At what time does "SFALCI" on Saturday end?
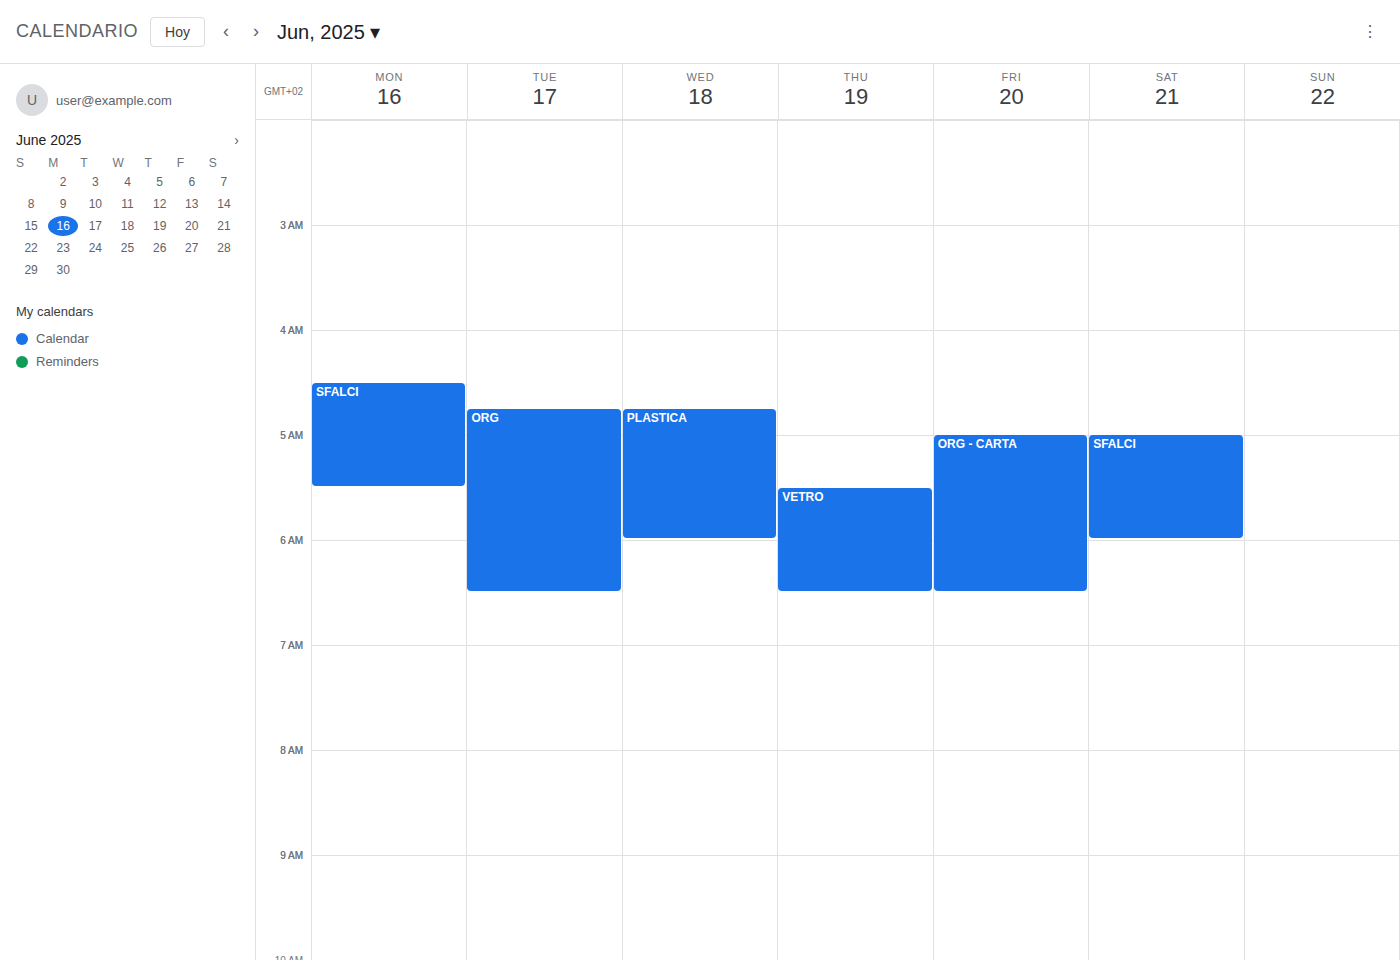
6:00 AM